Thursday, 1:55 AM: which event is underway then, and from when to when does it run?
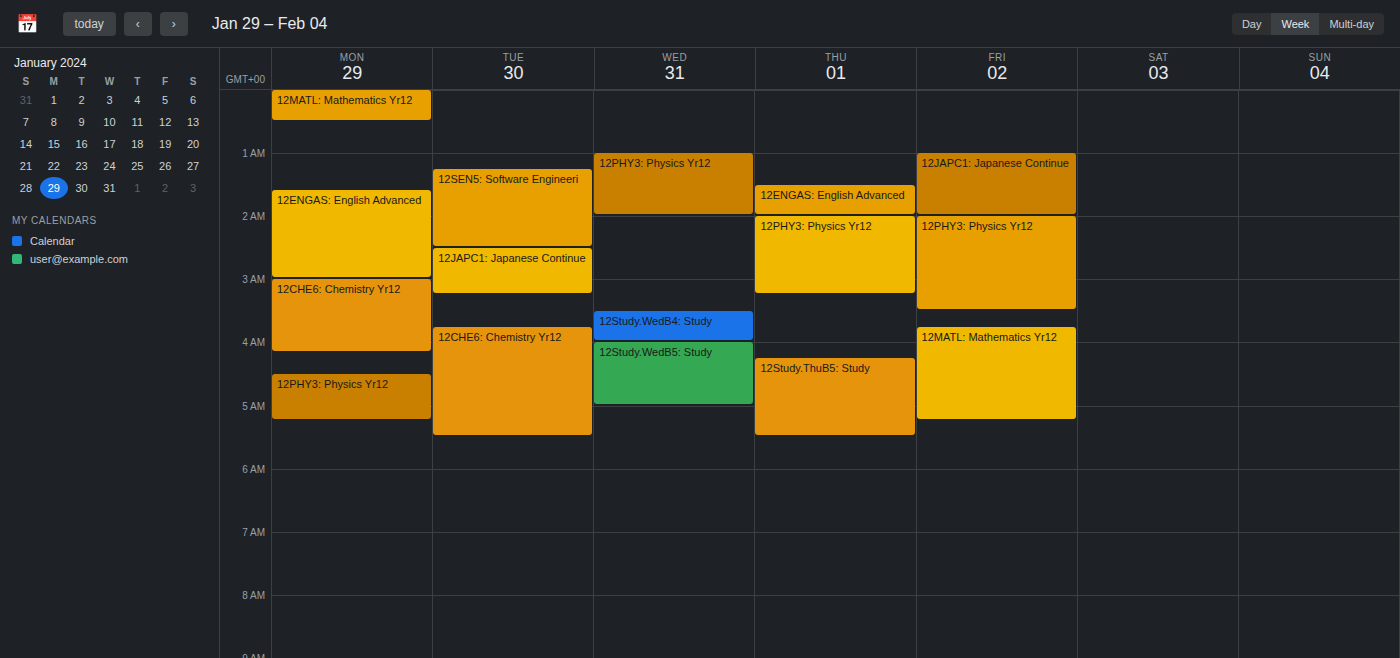
"12ENGAS: English Advanced", 1:30 AM to 2:00 AM